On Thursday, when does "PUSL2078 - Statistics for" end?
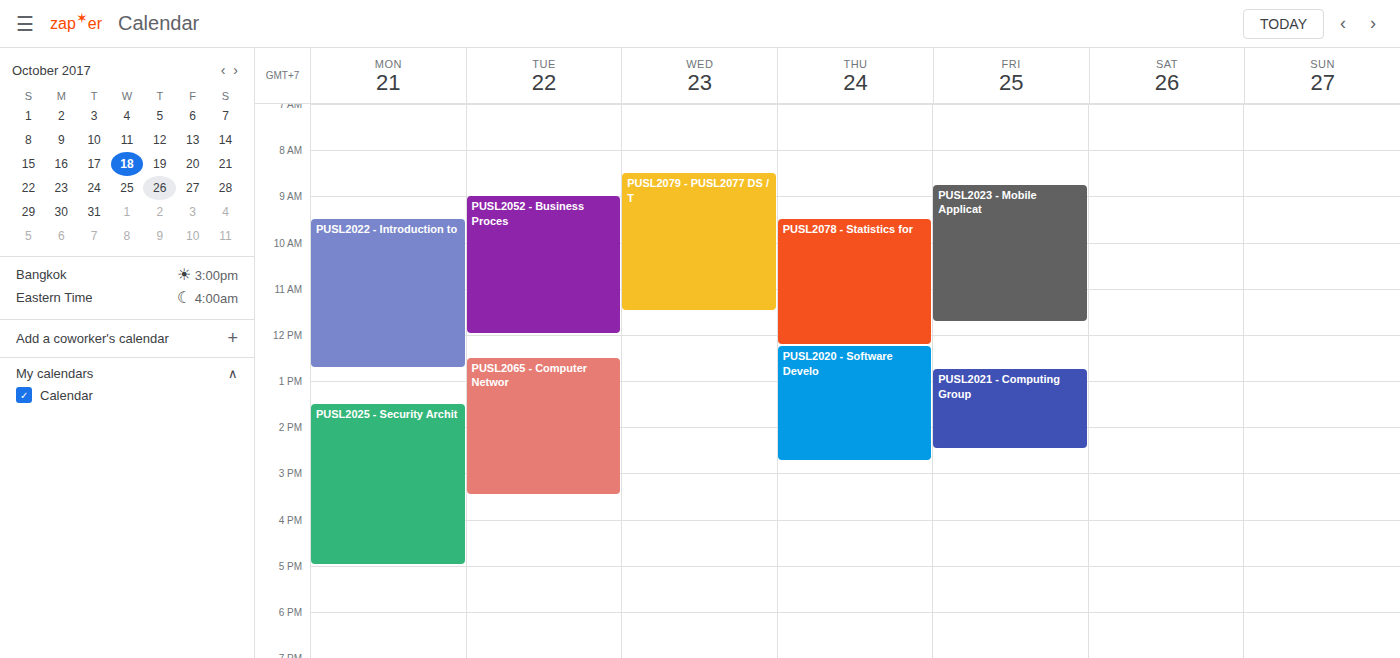
12:15 PM